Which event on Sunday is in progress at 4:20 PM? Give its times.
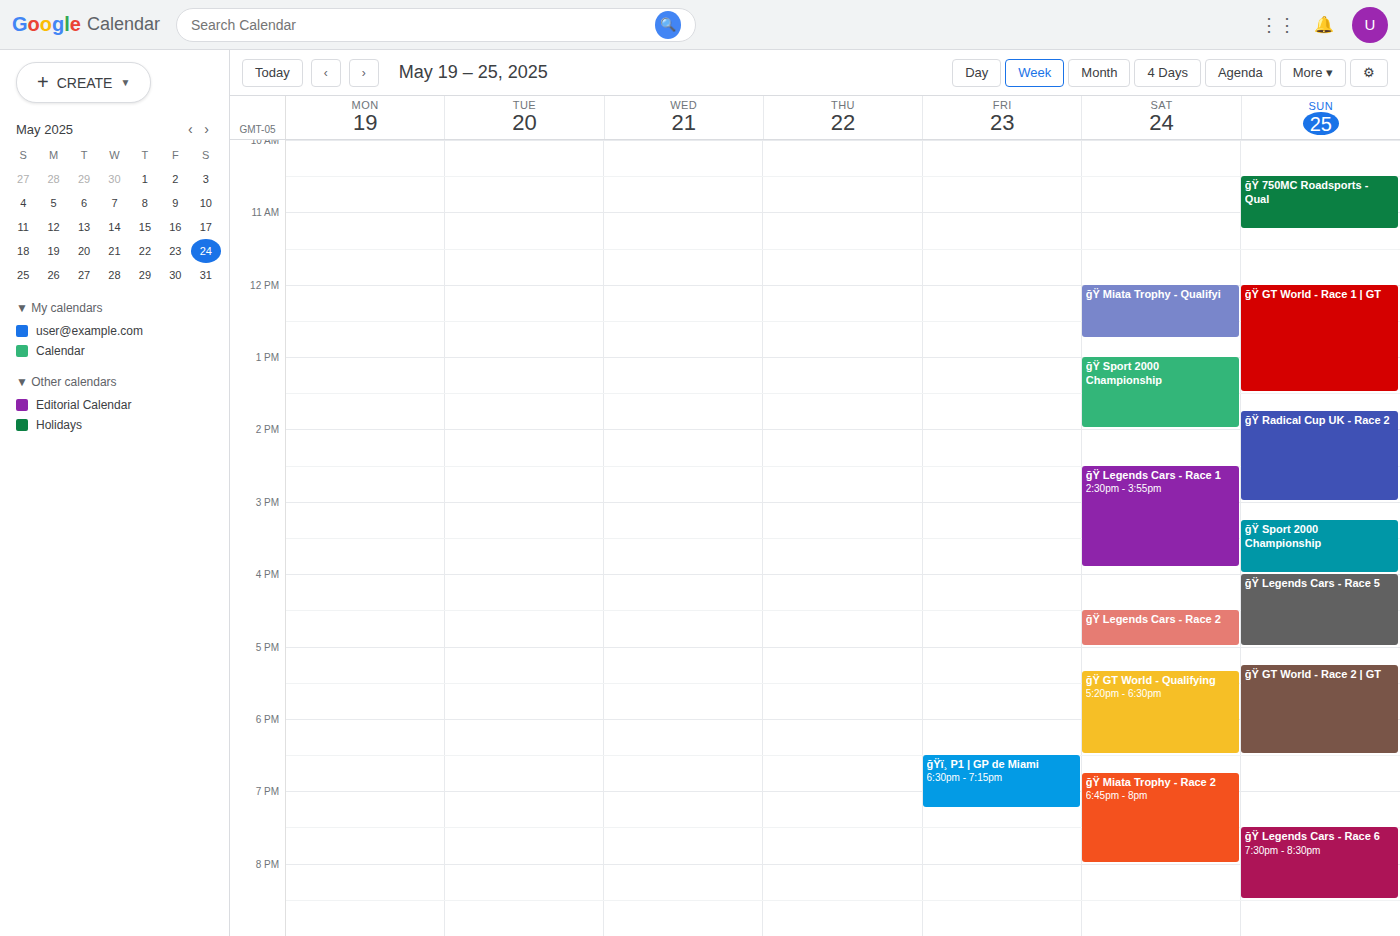
"ğŸ Legends Cars - Race 5", 4:00 PM to 5:00 PM